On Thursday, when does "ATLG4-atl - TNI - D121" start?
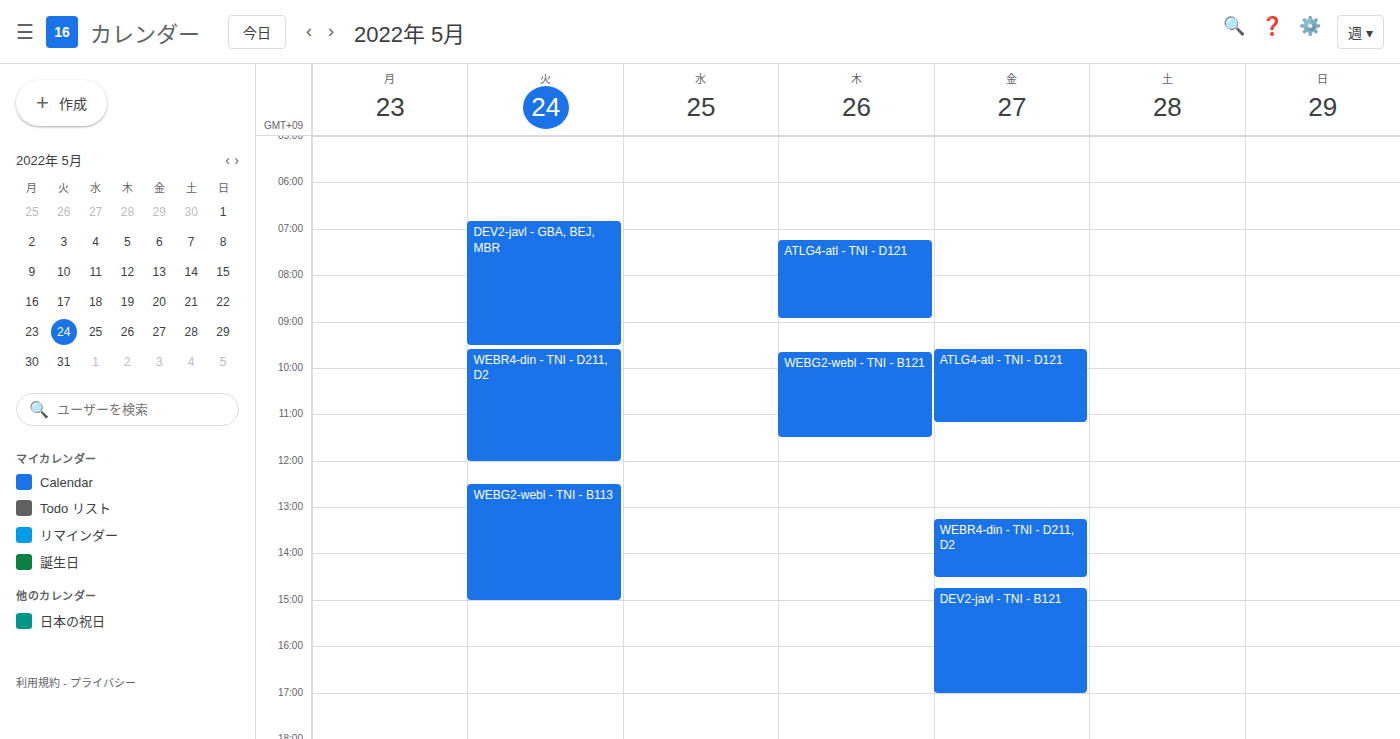
7:15 AM